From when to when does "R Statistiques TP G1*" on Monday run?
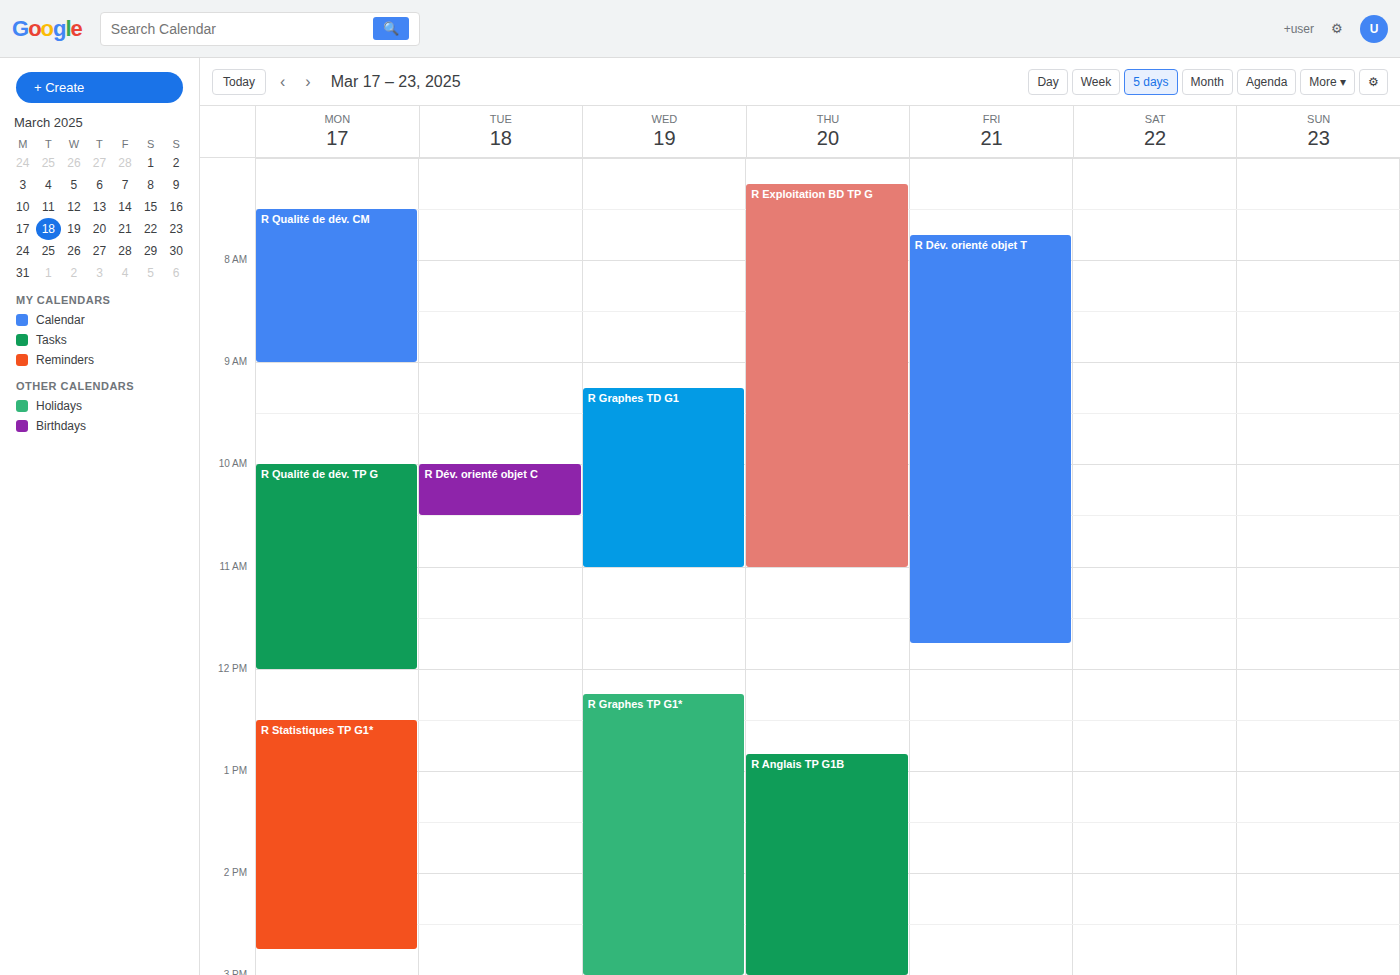
12:30 to 14:45